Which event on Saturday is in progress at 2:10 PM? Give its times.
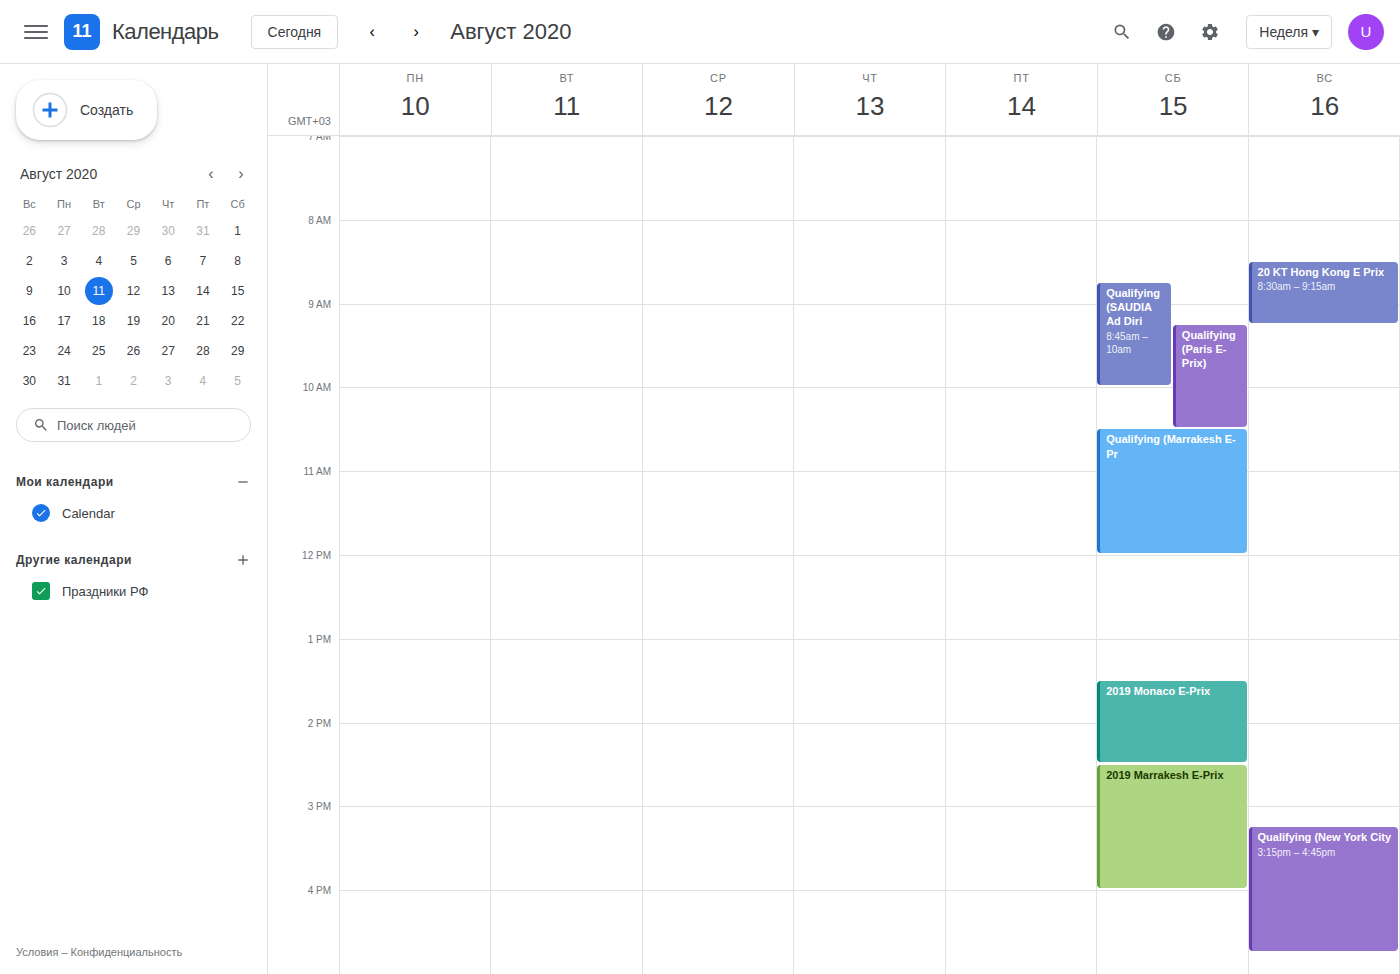
"2019 Monaco E-Prix", 1:30 PM to 2:30 PM